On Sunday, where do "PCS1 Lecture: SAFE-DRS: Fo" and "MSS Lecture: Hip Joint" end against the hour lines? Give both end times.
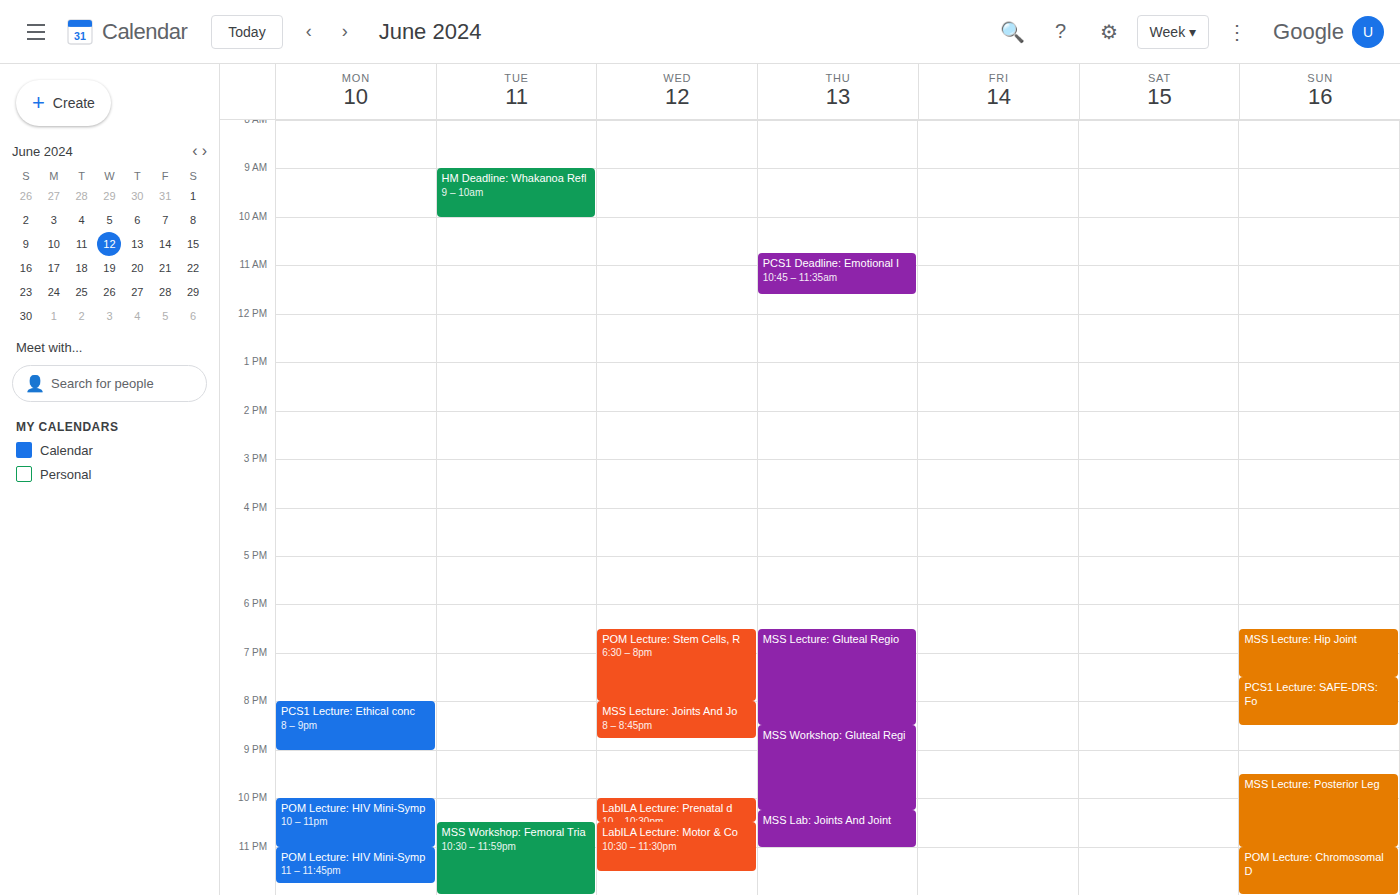
"PCS1 Lecture: SAFE-DRS: Fo": 8:30 PM, halfway between the 8 PM and 9 PM lines. "MSS Lecture: Hip Joint": 7:30 PM, halfway between the 7 PM and 8 PM lines.